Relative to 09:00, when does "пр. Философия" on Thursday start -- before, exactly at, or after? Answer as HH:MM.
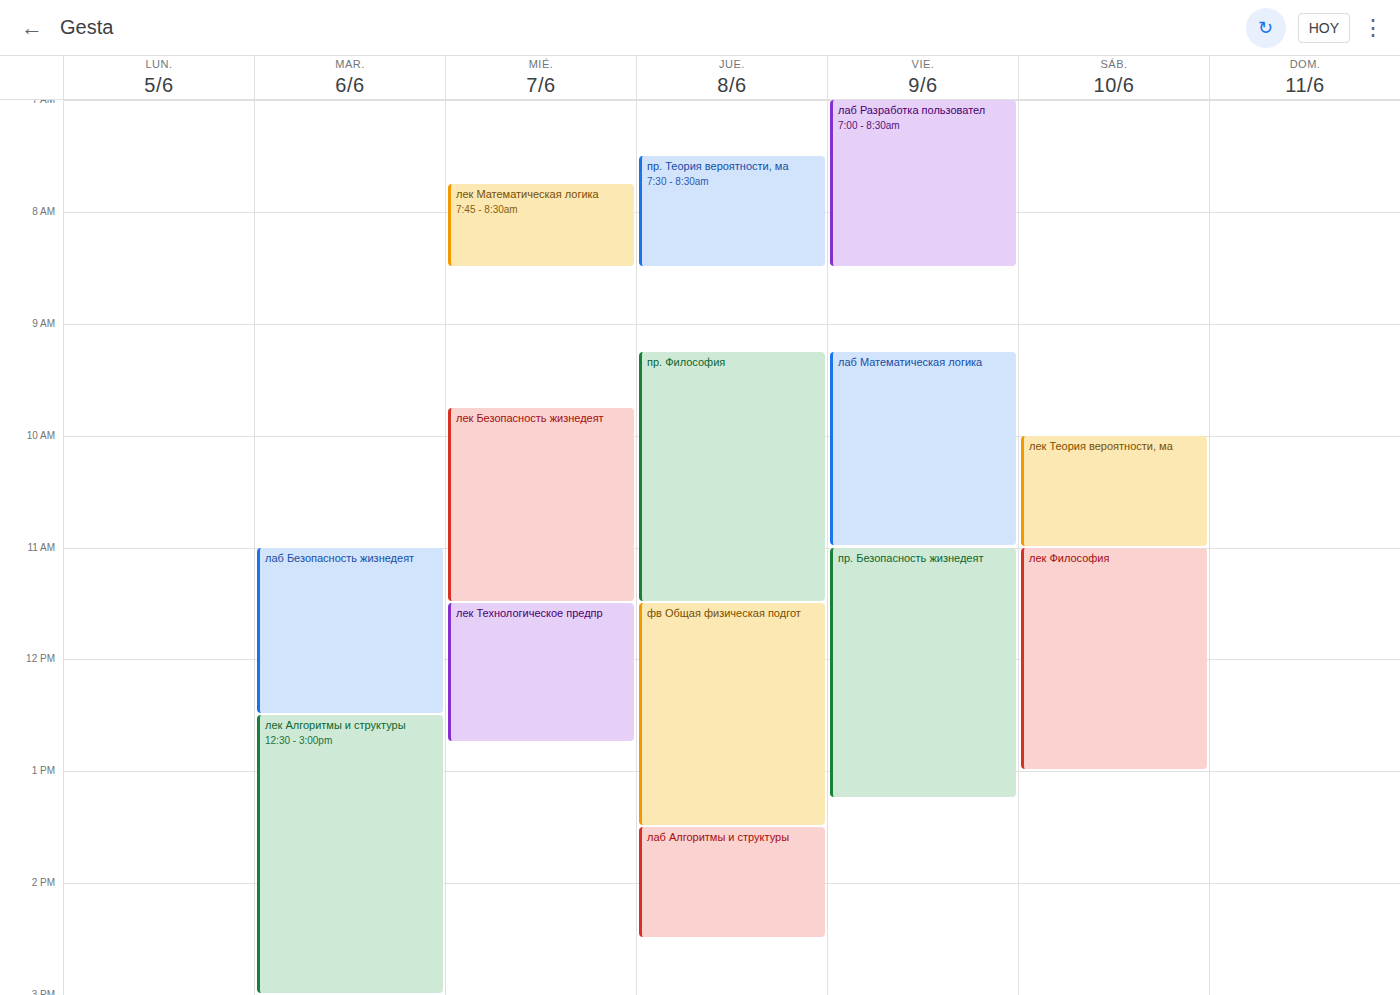
09:15 -- after 09:00, 15 minutes below the 09:00 line.